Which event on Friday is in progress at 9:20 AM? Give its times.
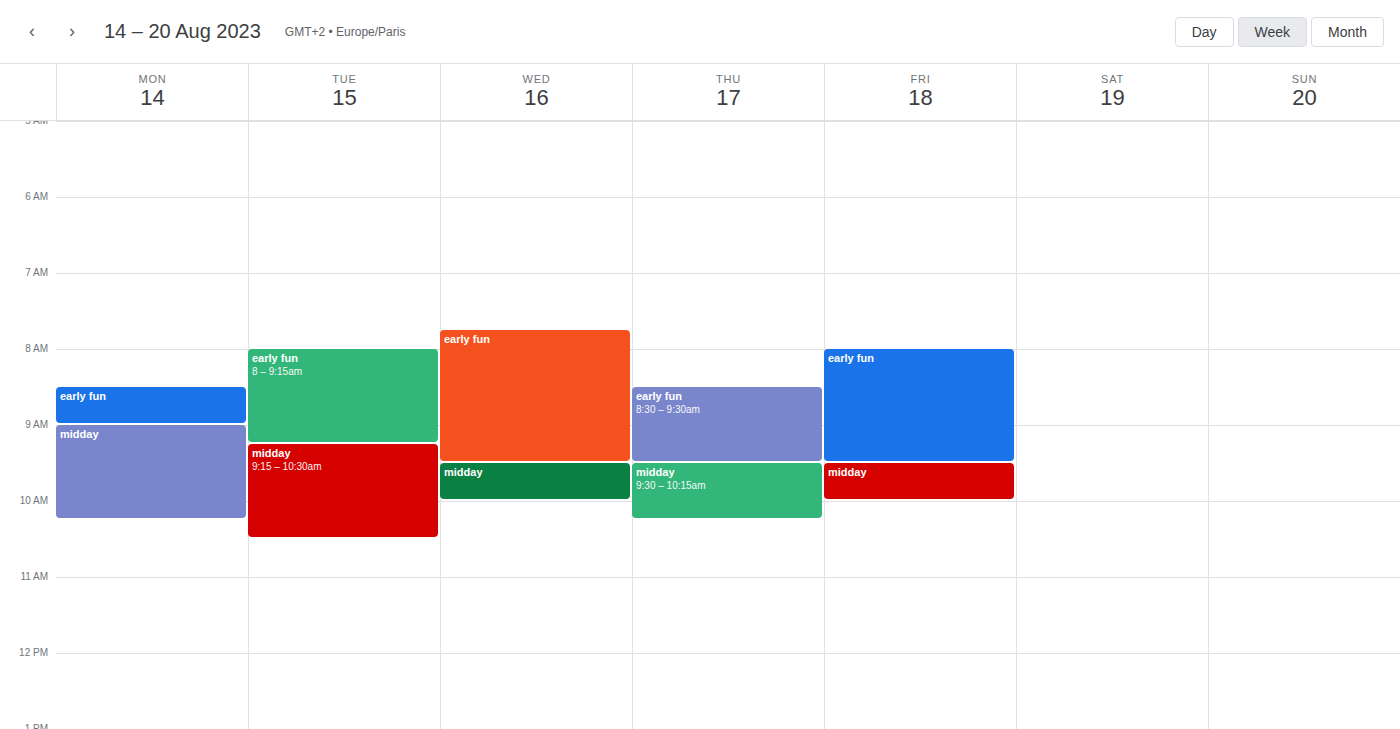
"early fun", 8:00 AM to 9:30 AM